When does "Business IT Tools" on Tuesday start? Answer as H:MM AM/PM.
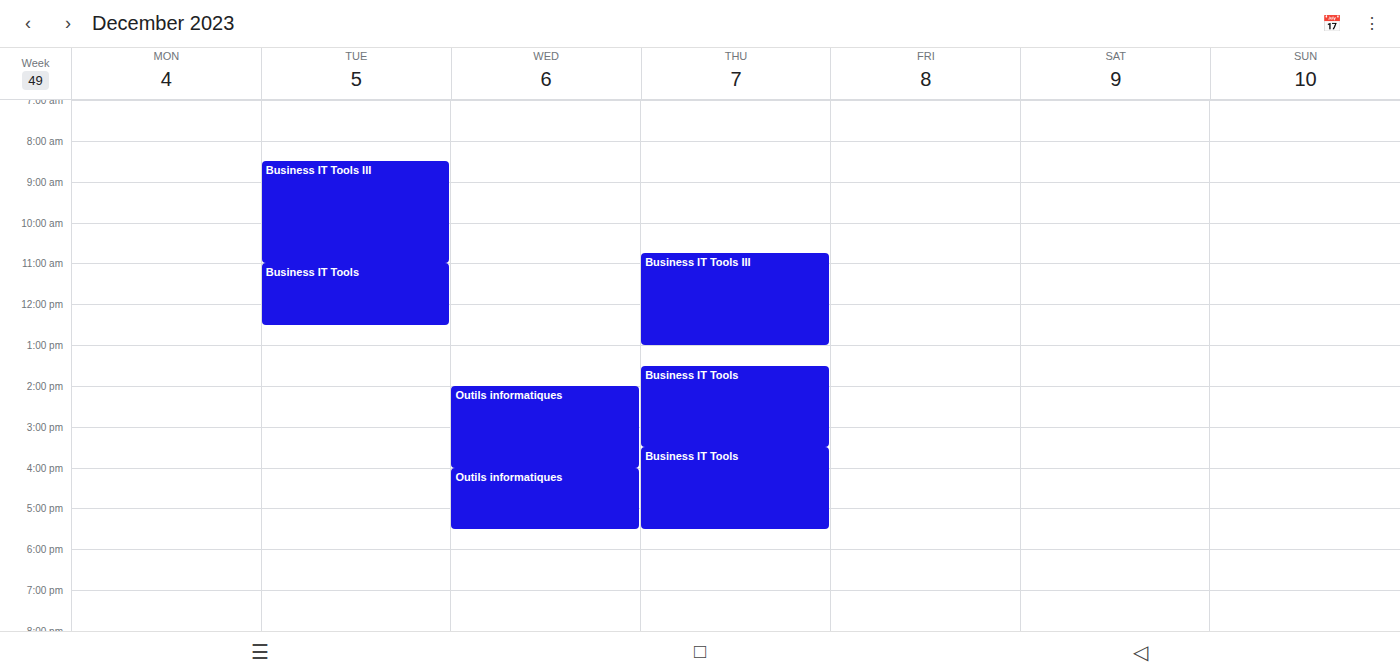
11:00 AM